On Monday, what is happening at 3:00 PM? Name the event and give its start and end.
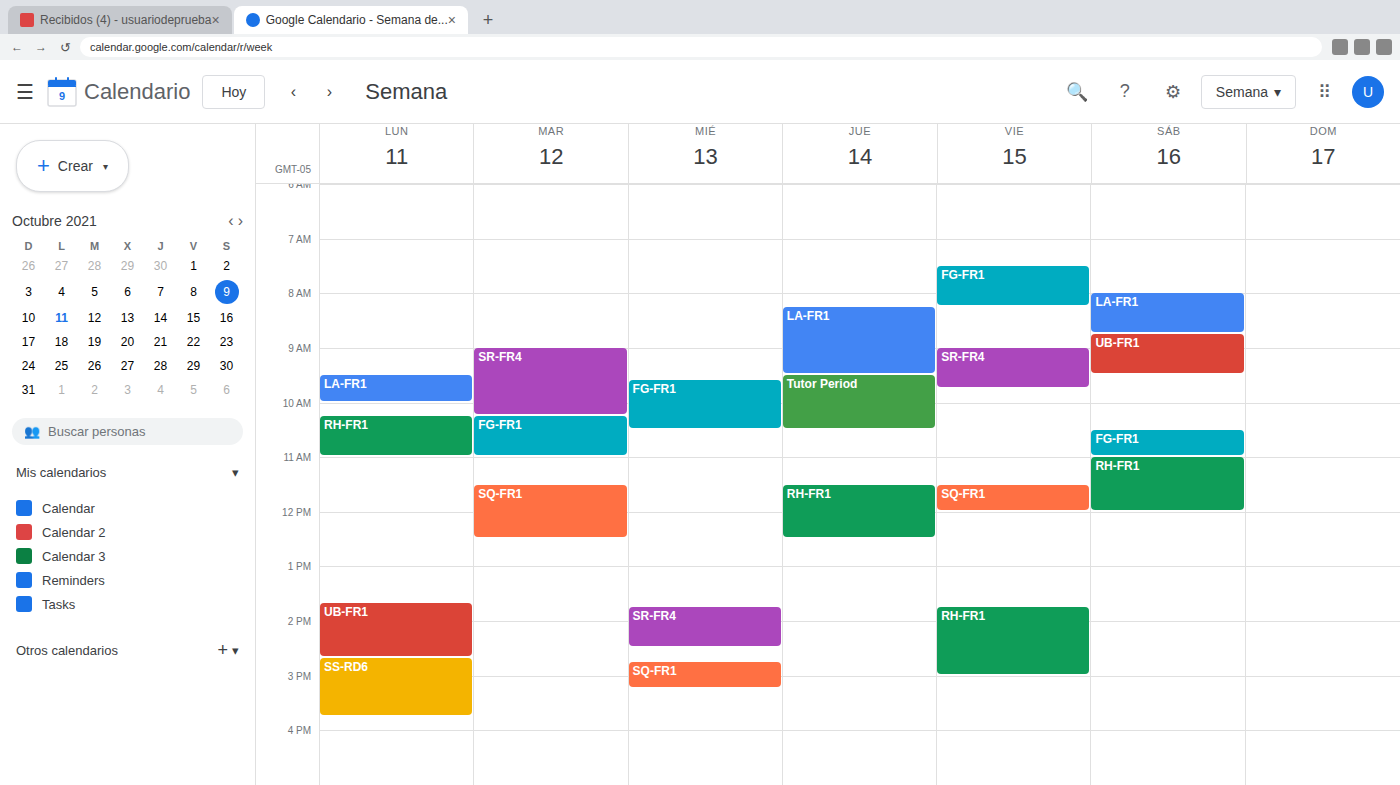
"SS-RD6", 2:40 PM to 3:45 PM